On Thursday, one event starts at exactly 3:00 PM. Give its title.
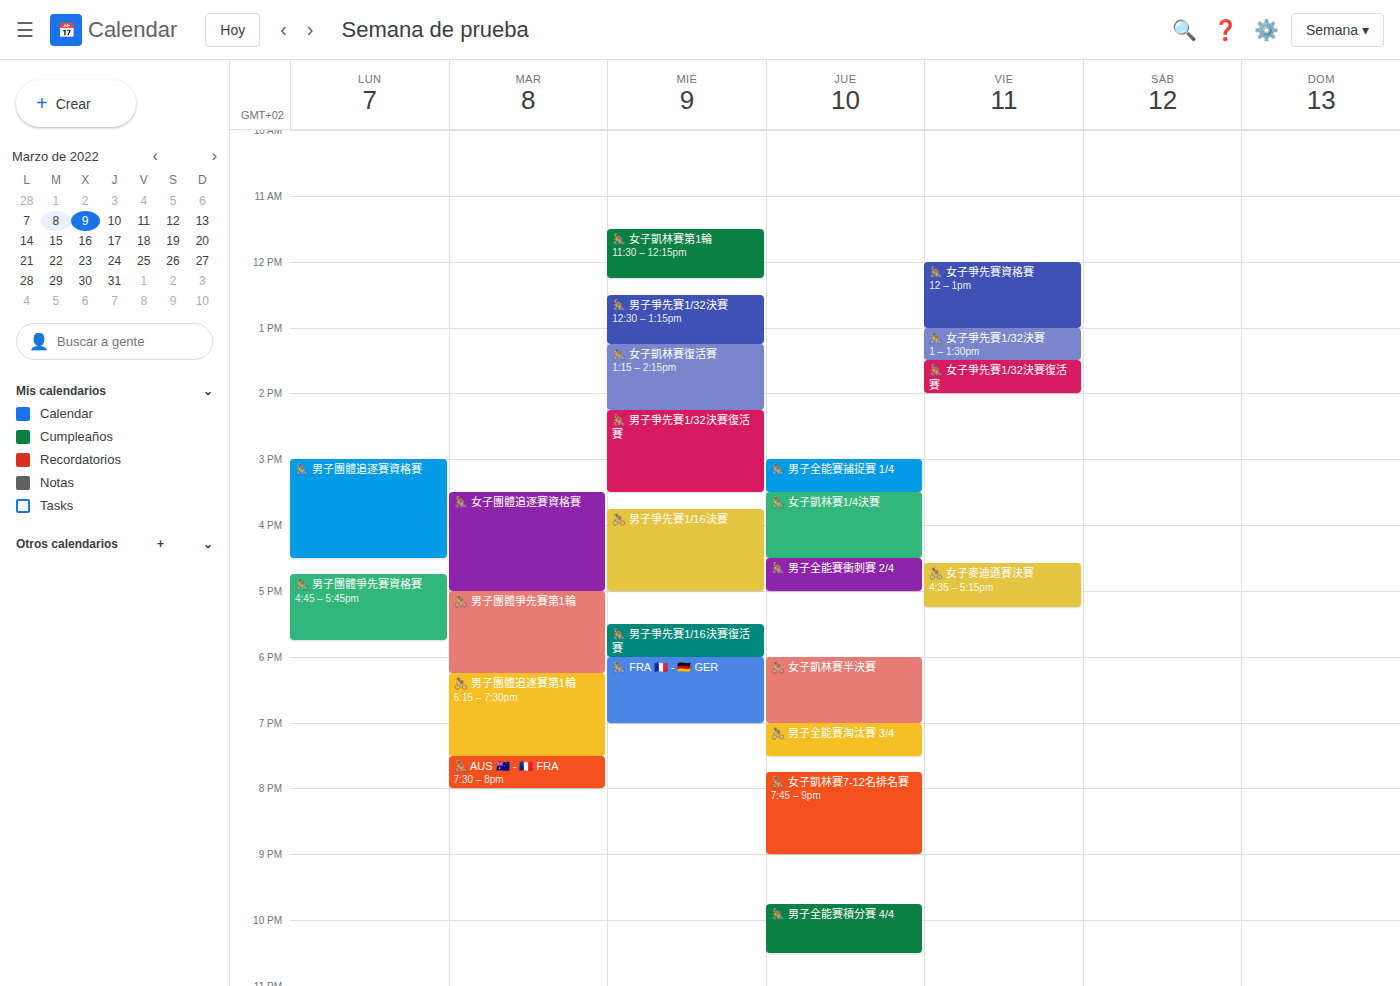
"🚴 男子全能賽捕捉賽 1/4"